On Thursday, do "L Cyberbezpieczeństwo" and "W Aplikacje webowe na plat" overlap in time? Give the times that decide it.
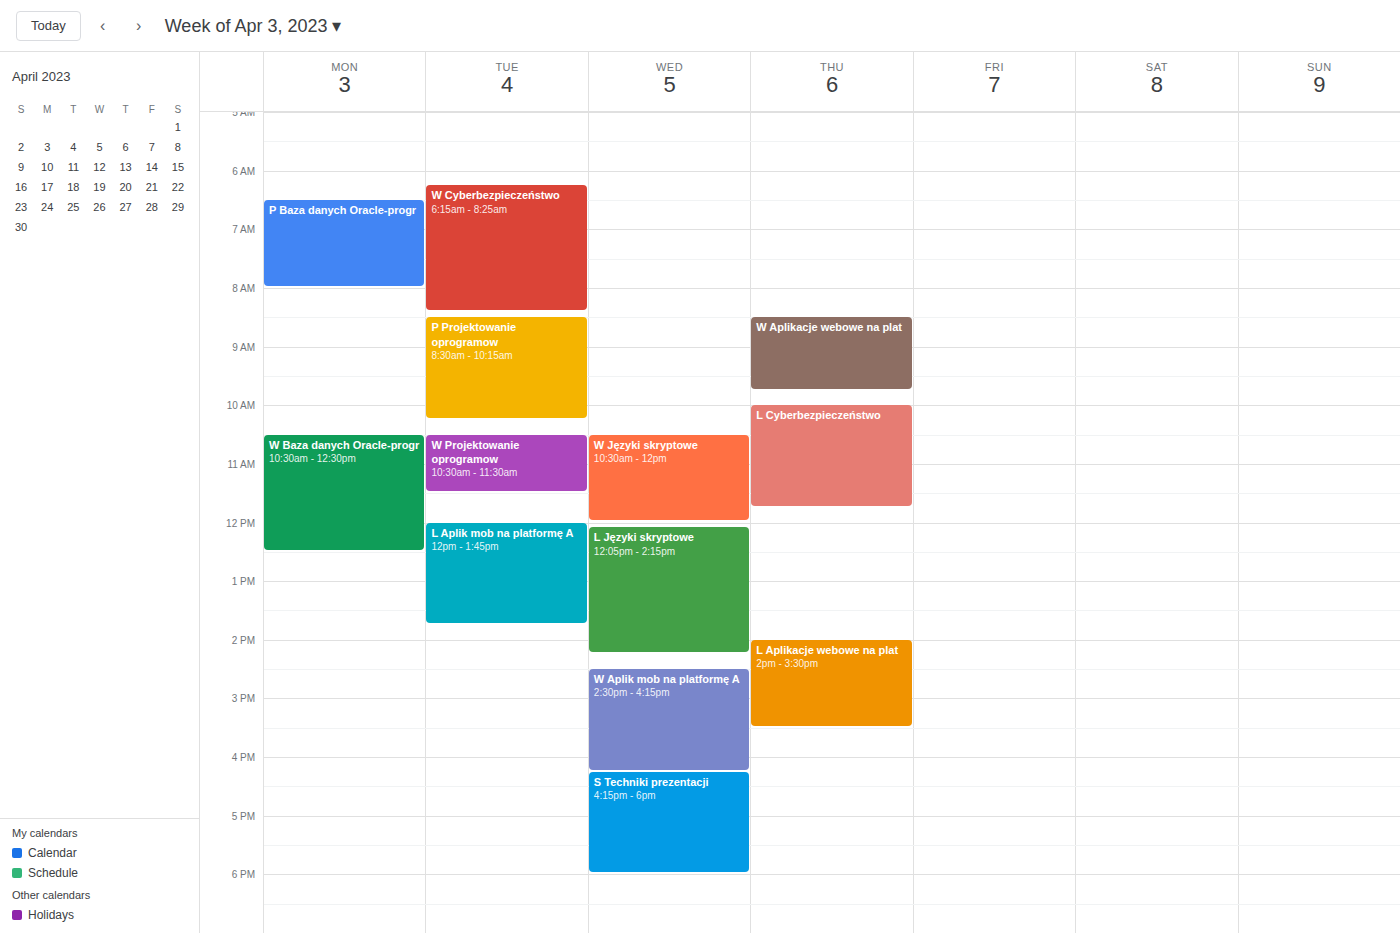
"W Aplikacje webowe na plat" ends at 9:45 AM and "L Cyberbezpieczeństwo" starts at 10:00 AM -- no overlap.